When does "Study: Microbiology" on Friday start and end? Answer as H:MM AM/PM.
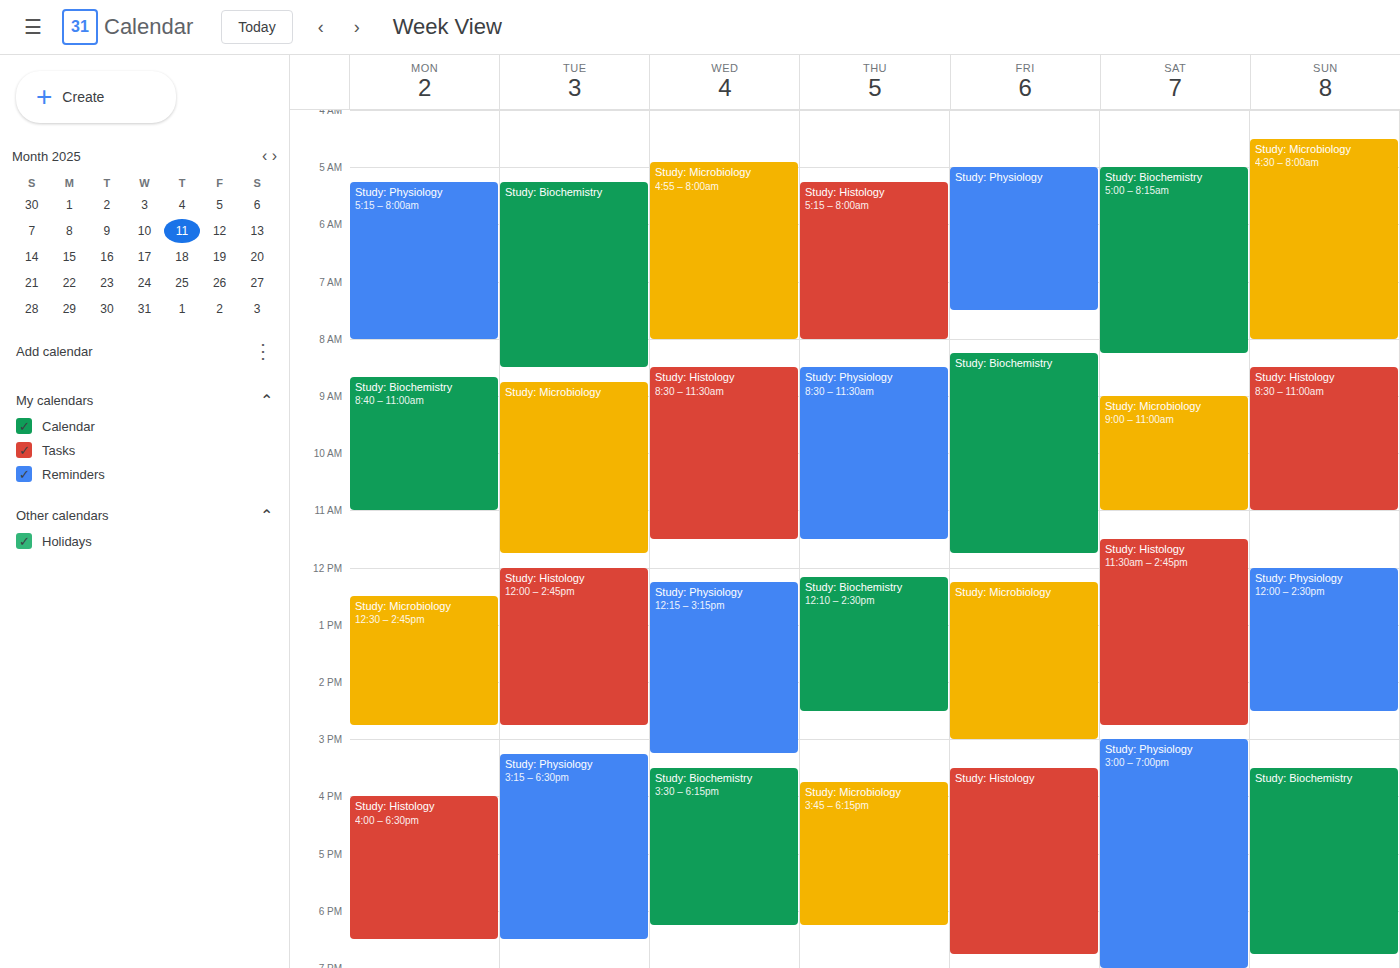
12:15 PM to 3:00 PM